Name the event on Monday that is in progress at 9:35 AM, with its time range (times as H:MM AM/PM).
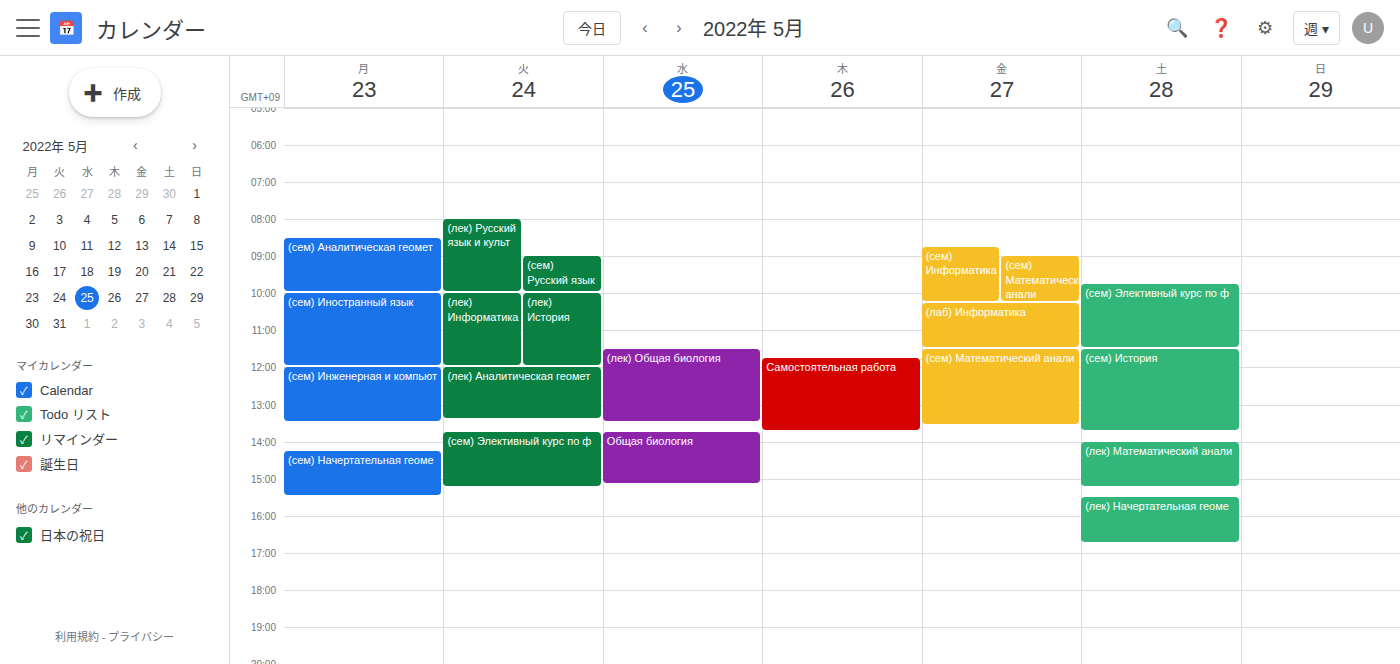
"(сем) Аналитическая геомет", 8:30 AM to 10:00 AM